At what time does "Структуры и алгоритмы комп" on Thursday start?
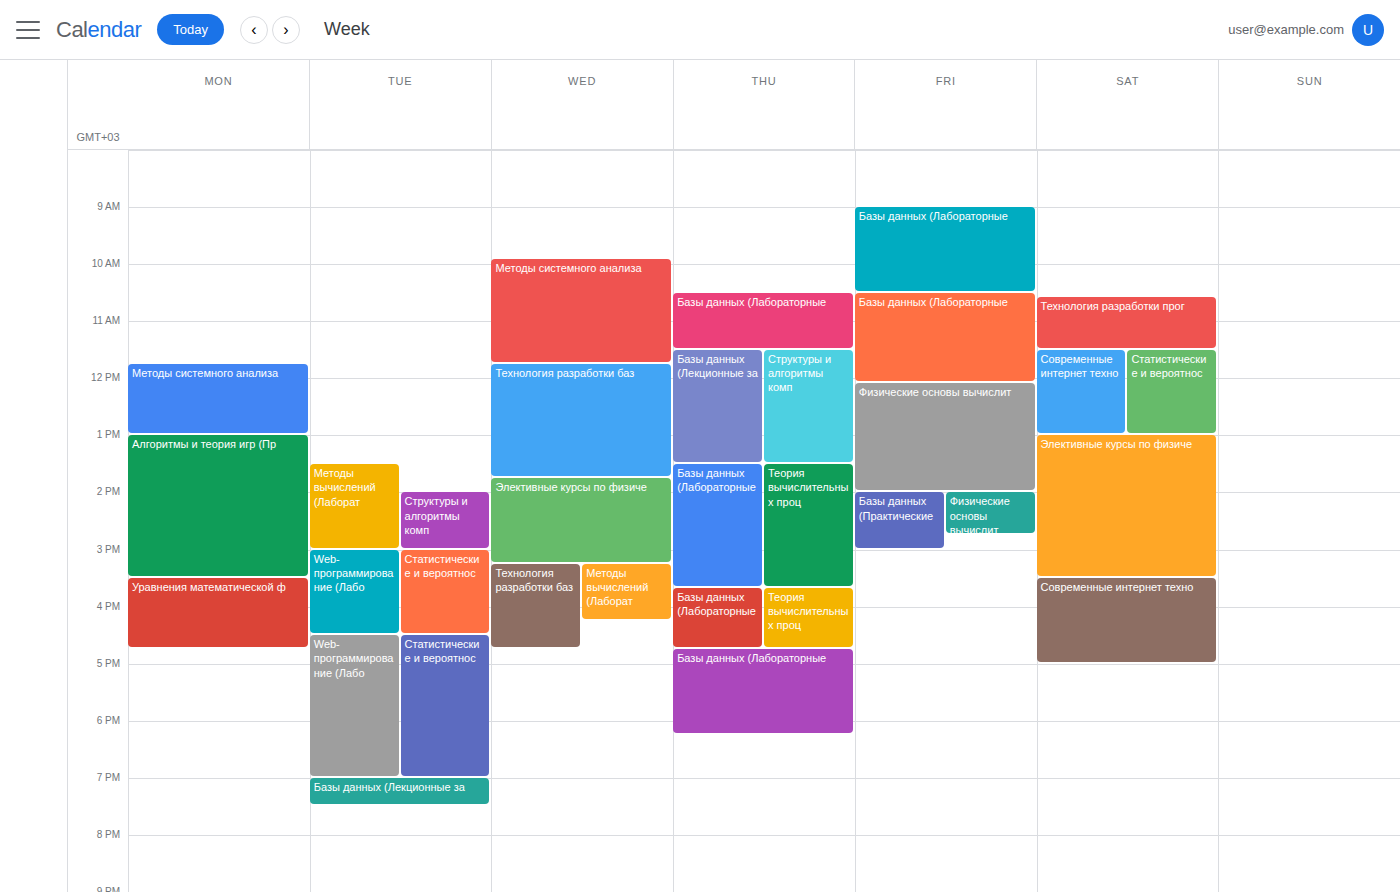
11:30 AM